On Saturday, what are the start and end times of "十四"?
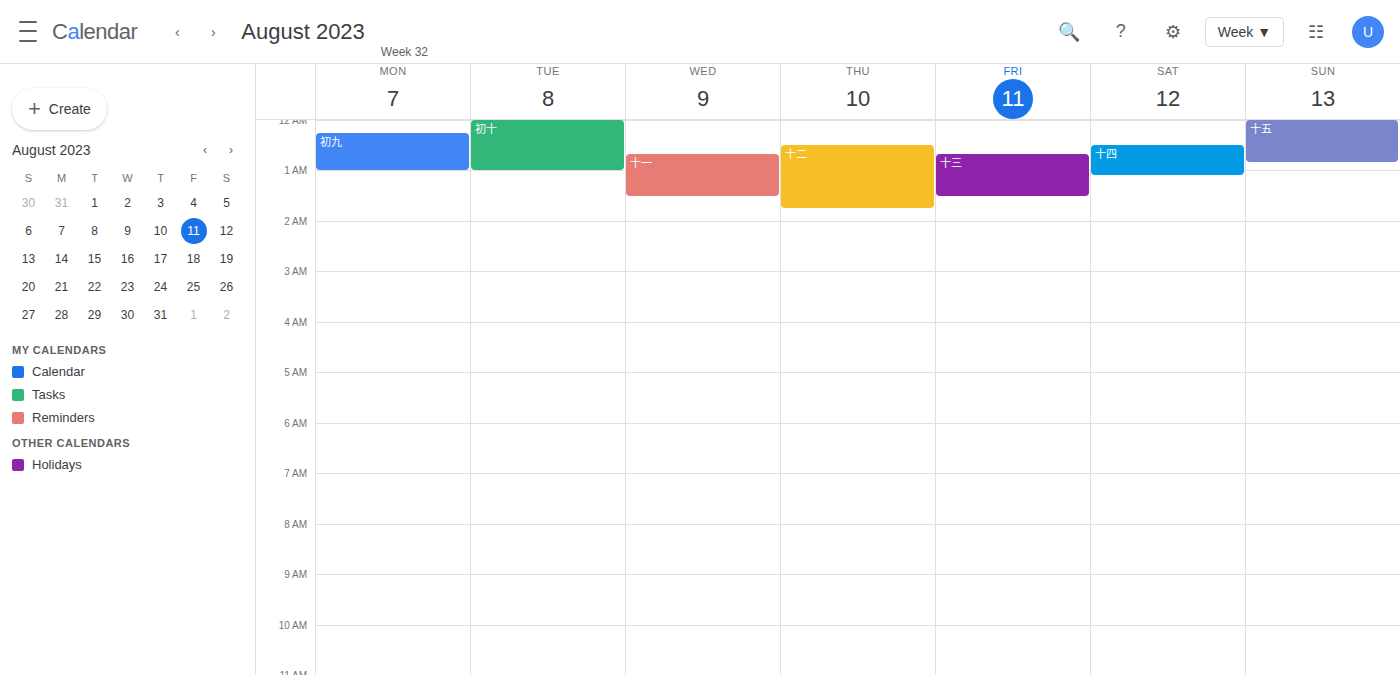
12:30 AM to 1:05 AM